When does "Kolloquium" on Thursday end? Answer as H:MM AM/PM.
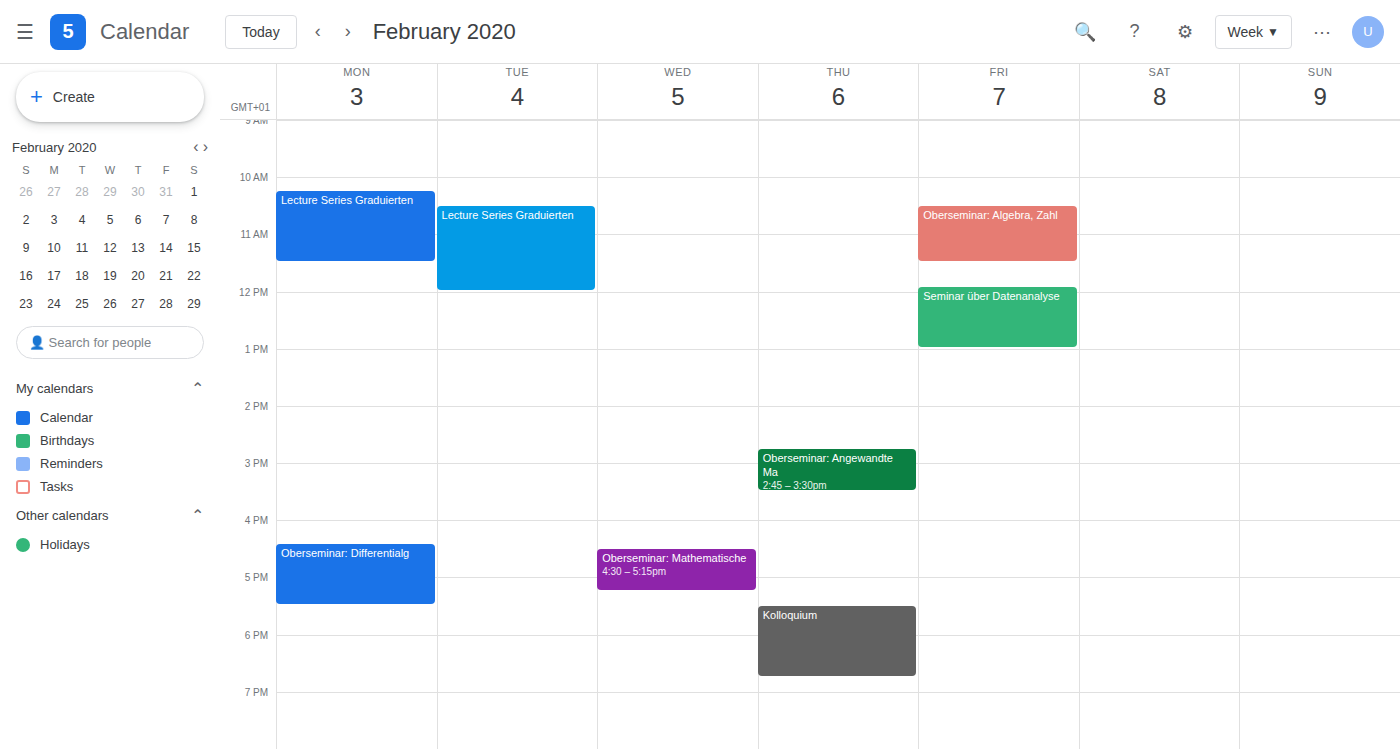
6:45 PM